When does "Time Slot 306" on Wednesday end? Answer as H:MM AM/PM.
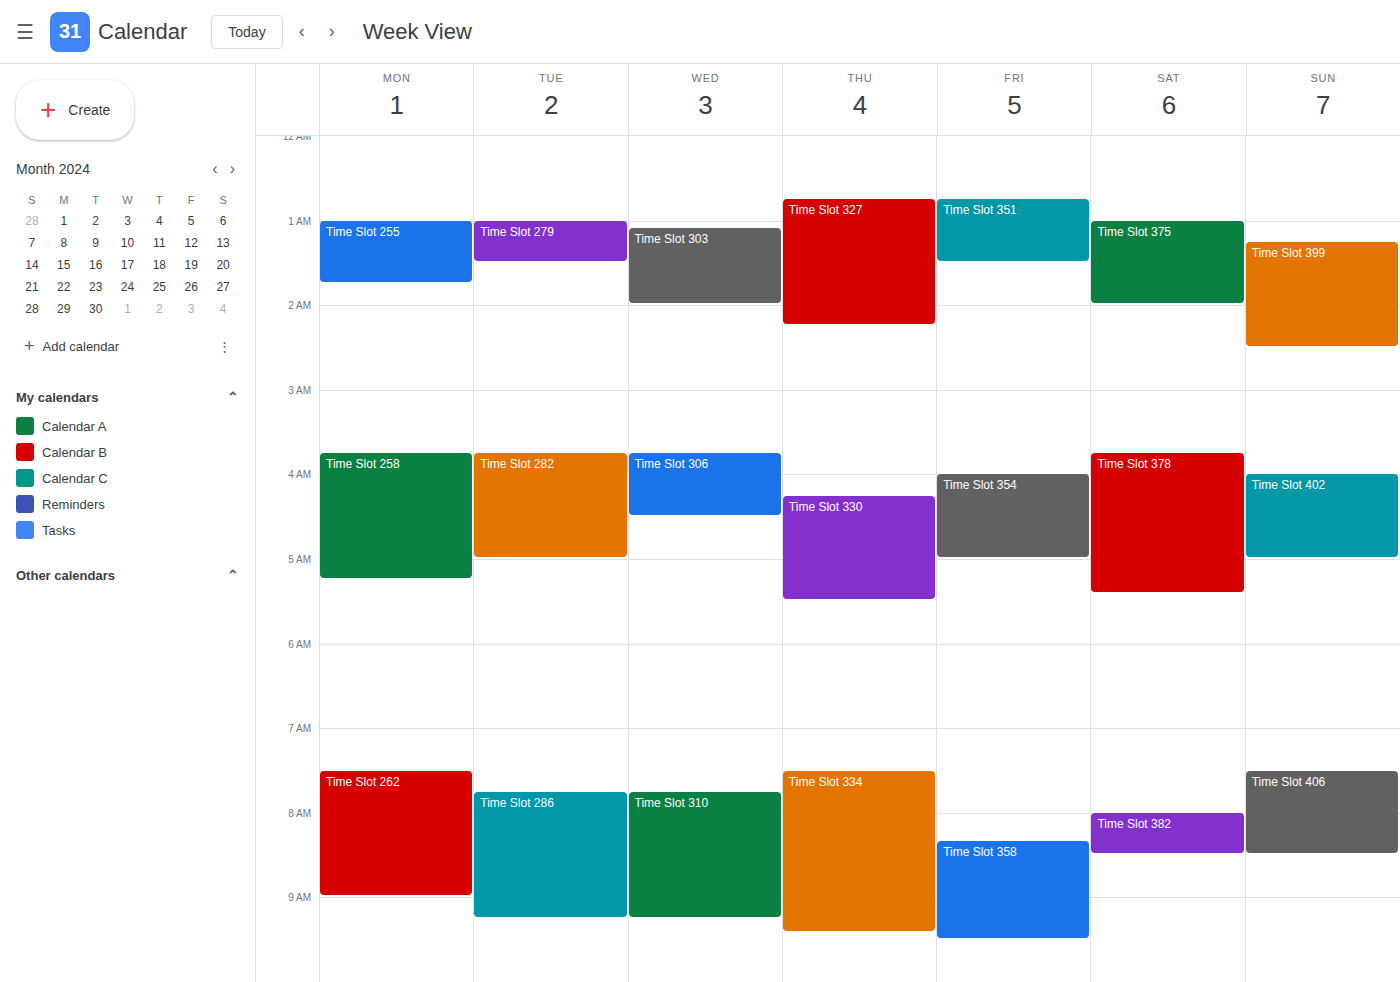
4:30 AM